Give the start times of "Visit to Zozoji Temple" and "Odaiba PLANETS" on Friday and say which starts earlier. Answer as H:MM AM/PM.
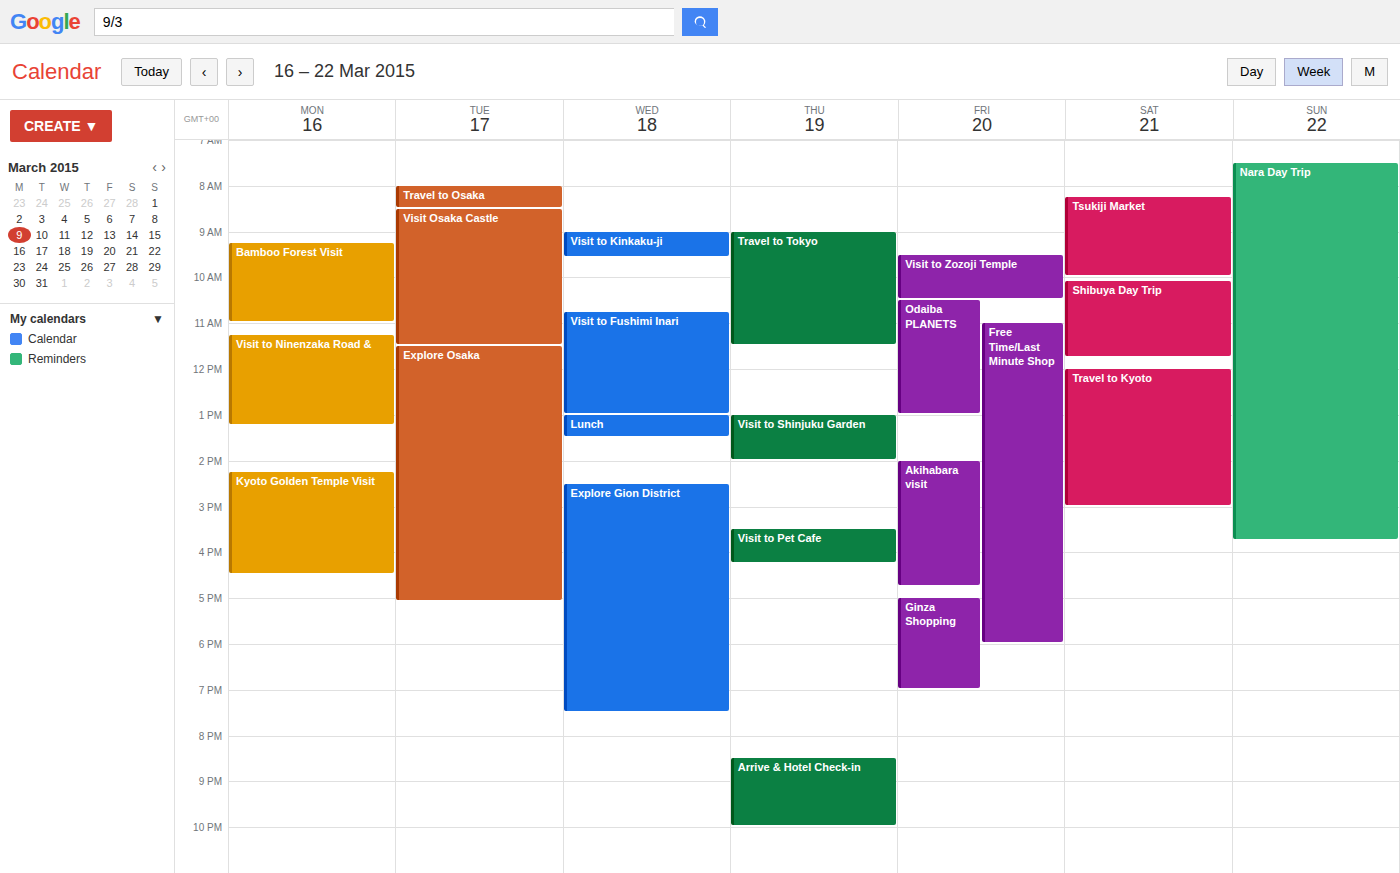
"Visit to Zozoji Temple" 9:30 AM; "Odaiba PLANETS" 10:30 AM.